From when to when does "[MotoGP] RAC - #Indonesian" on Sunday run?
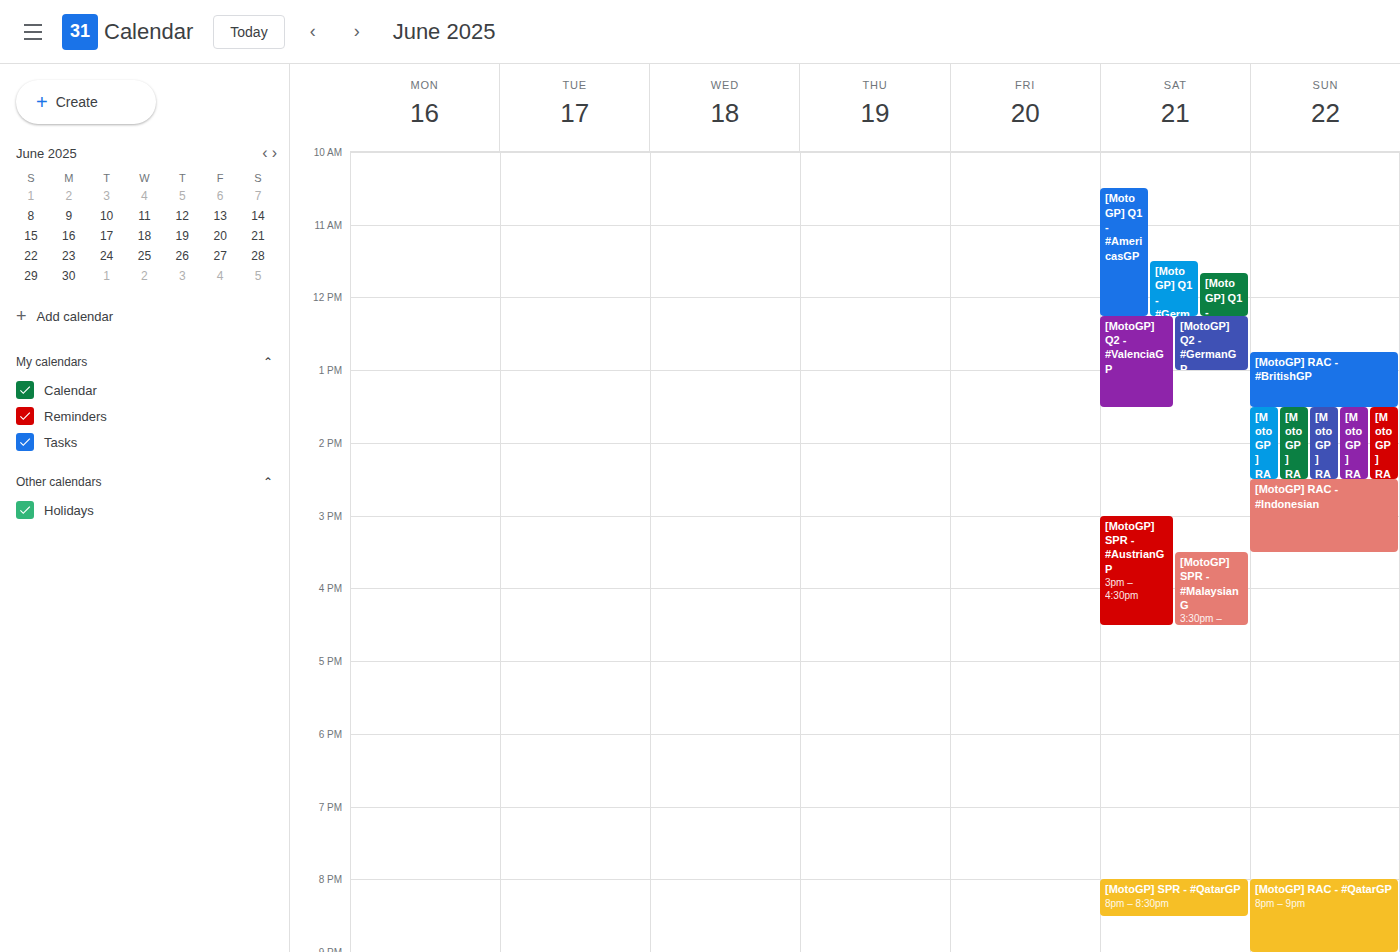
2:30 PM to 3:30 PM